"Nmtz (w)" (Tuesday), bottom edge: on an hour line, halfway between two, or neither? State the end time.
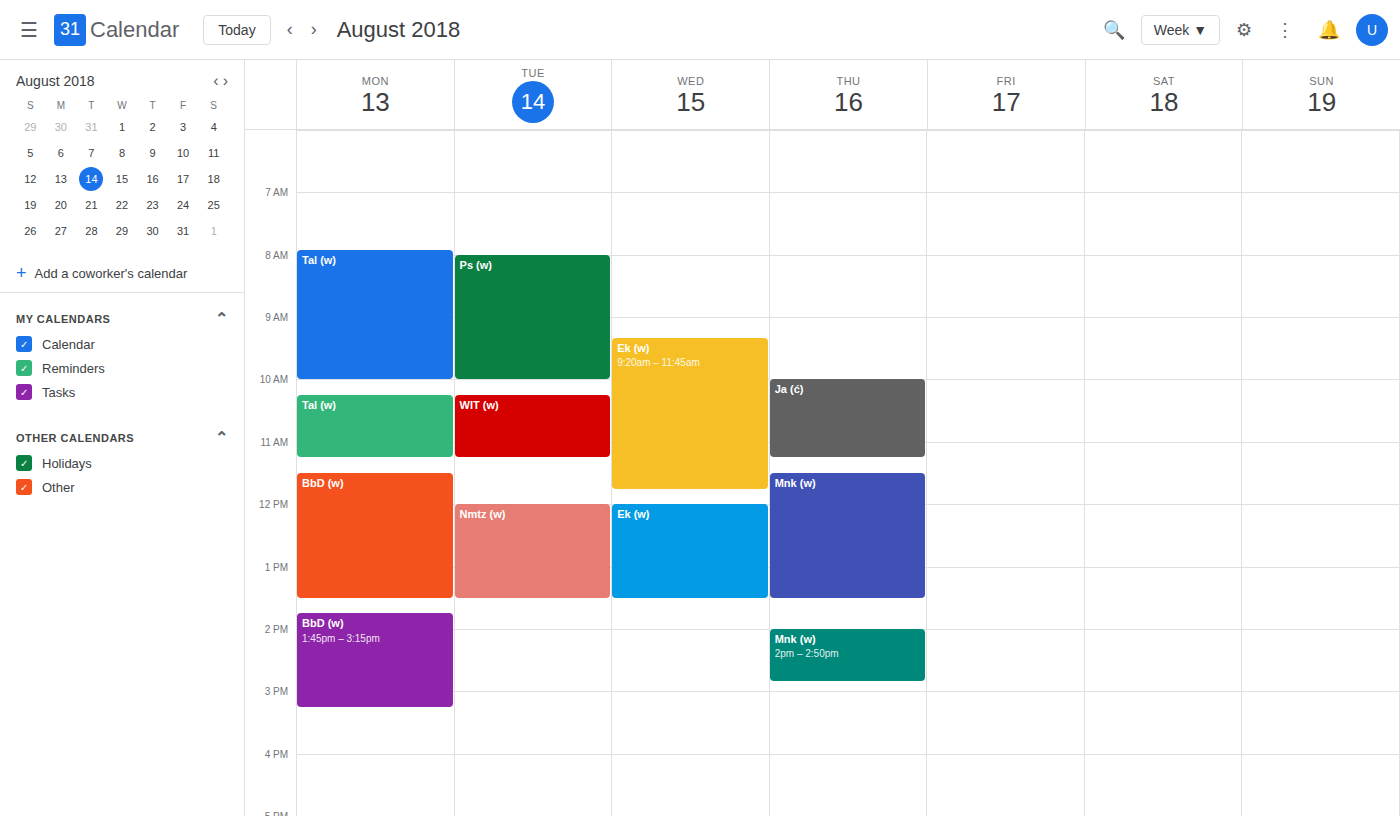
13:30 -- halfway between the 13:00 and 14:00 lines.